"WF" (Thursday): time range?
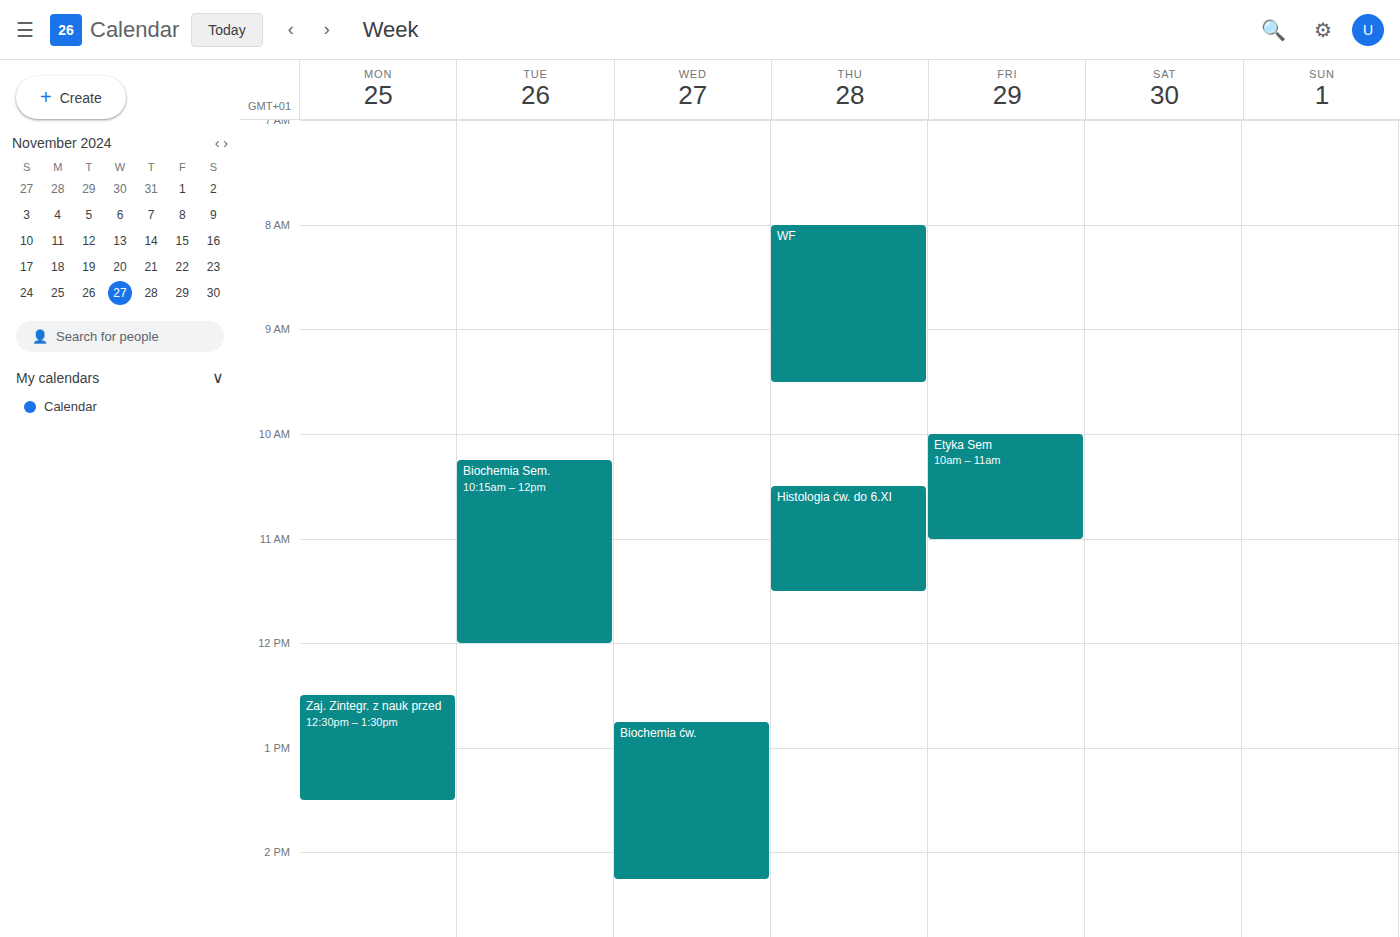
08:00 to 09:30